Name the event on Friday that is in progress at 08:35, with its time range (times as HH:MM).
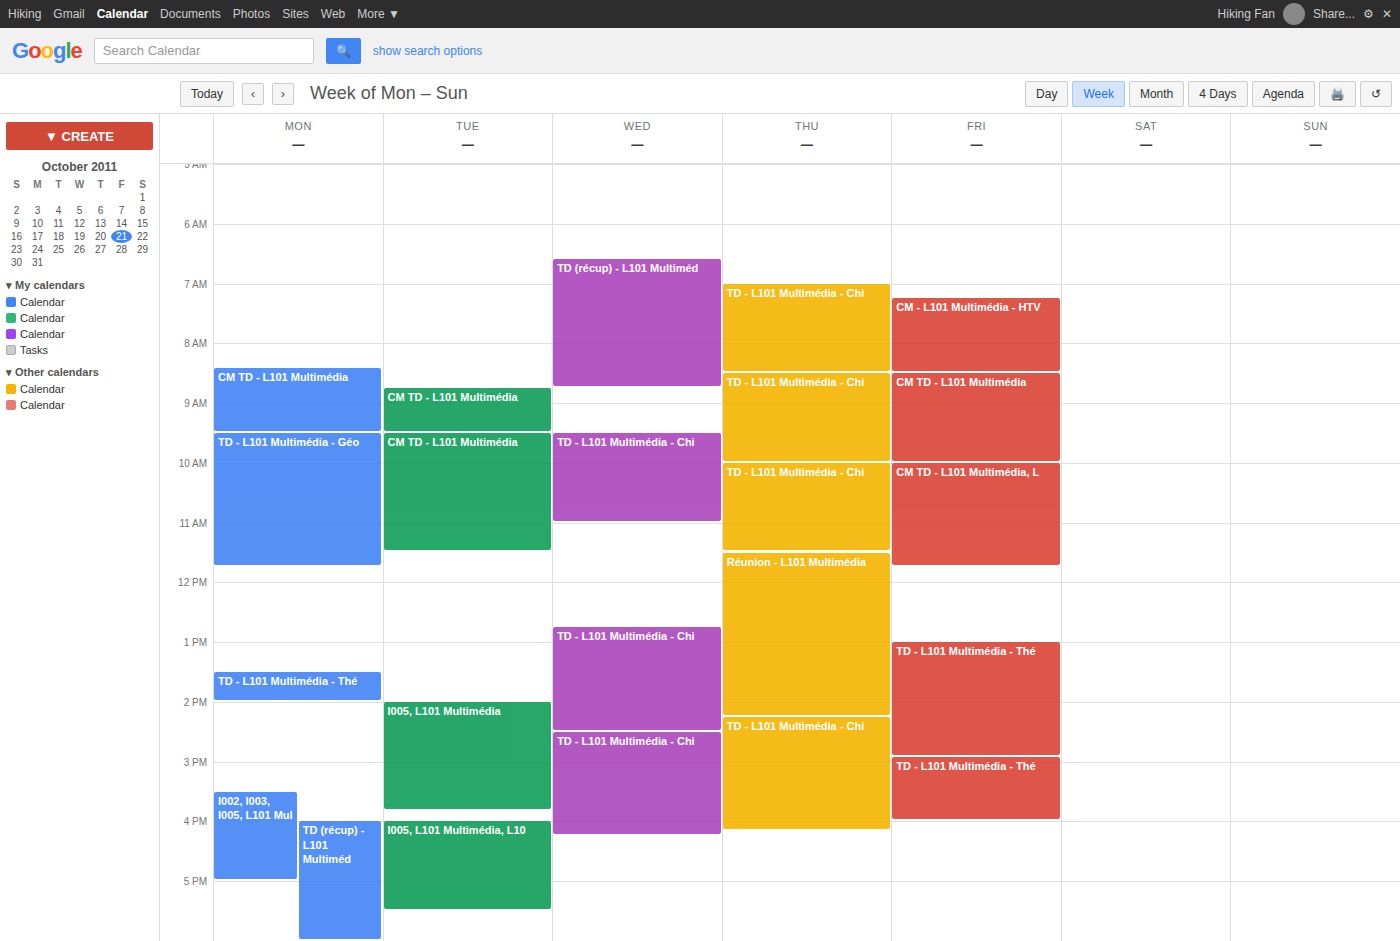
"CM TD - L101 Multimédia", 08:30 to 10:00